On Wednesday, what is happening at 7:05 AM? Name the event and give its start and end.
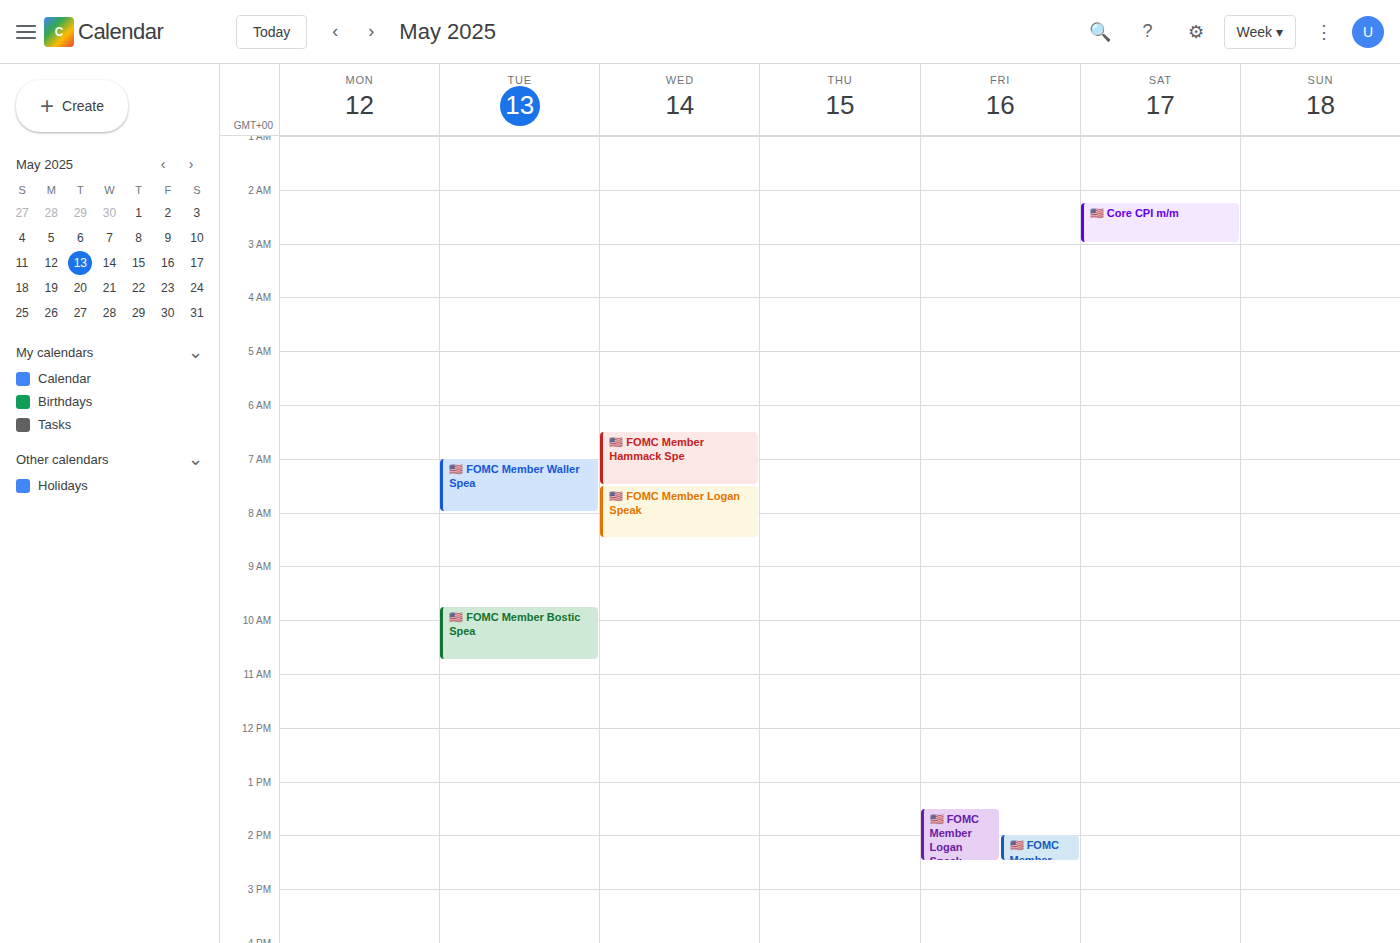
"🇺🇸 FOMC Member Hammack Spe", 6:30 AM to 7:30 AM